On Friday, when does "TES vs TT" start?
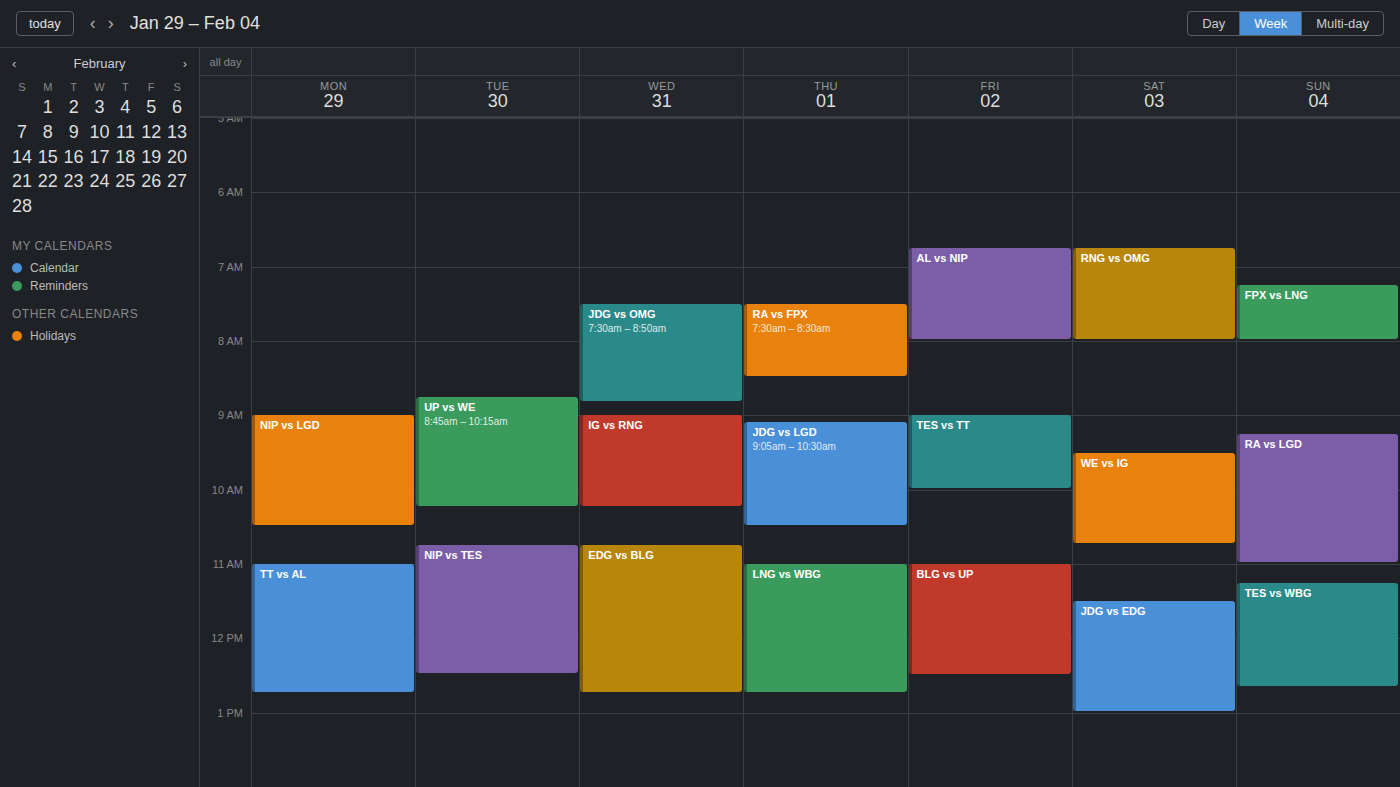
9:00 AM